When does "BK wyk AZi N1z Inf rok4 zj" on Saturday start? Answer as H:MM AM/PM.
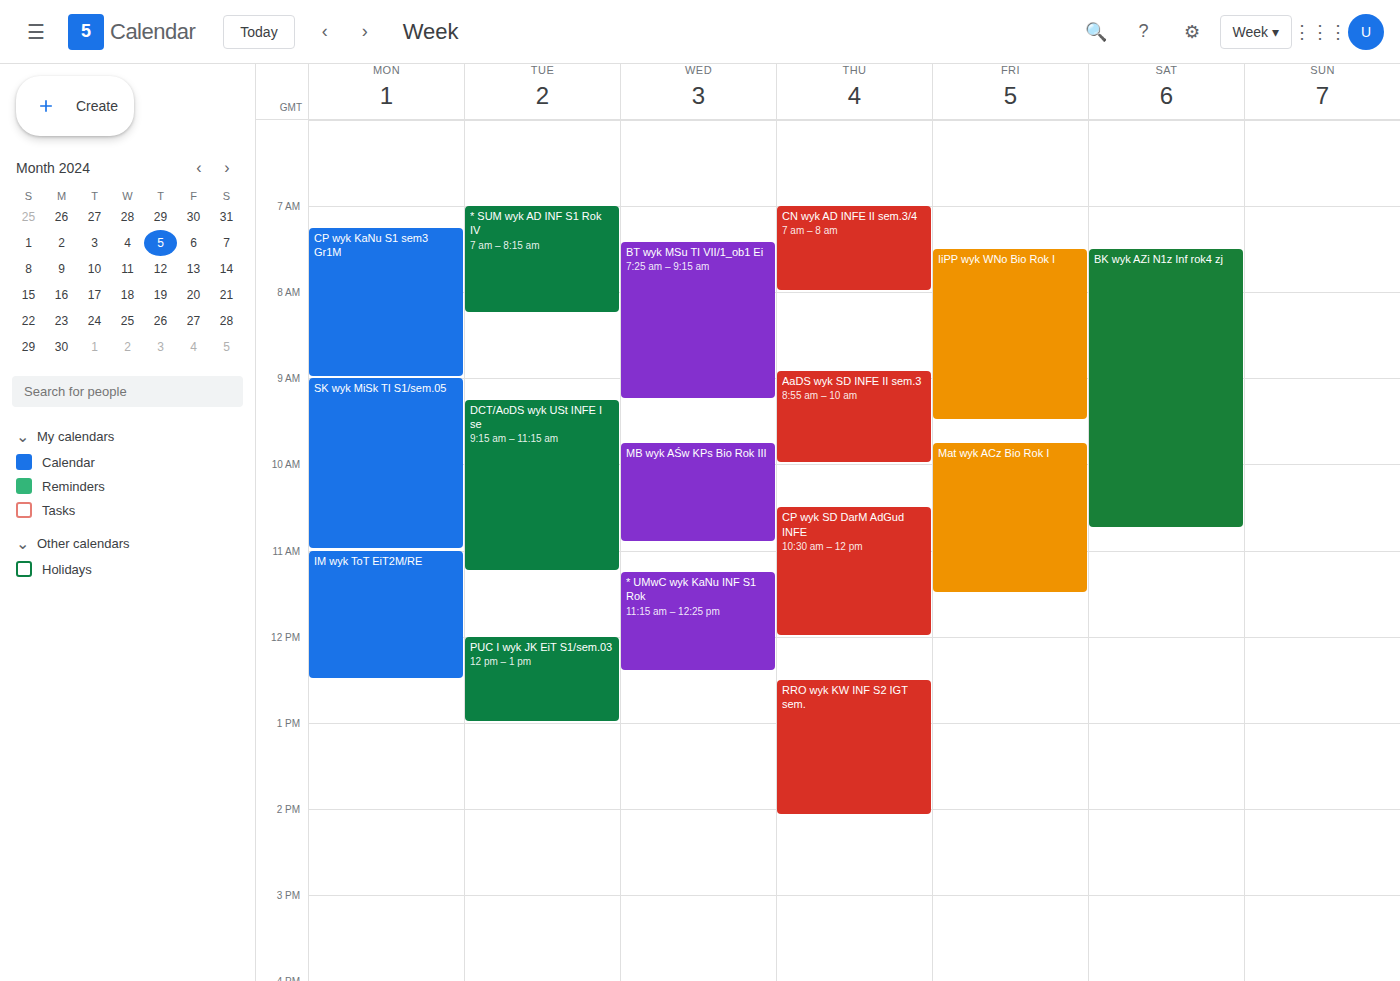
7:30 AM